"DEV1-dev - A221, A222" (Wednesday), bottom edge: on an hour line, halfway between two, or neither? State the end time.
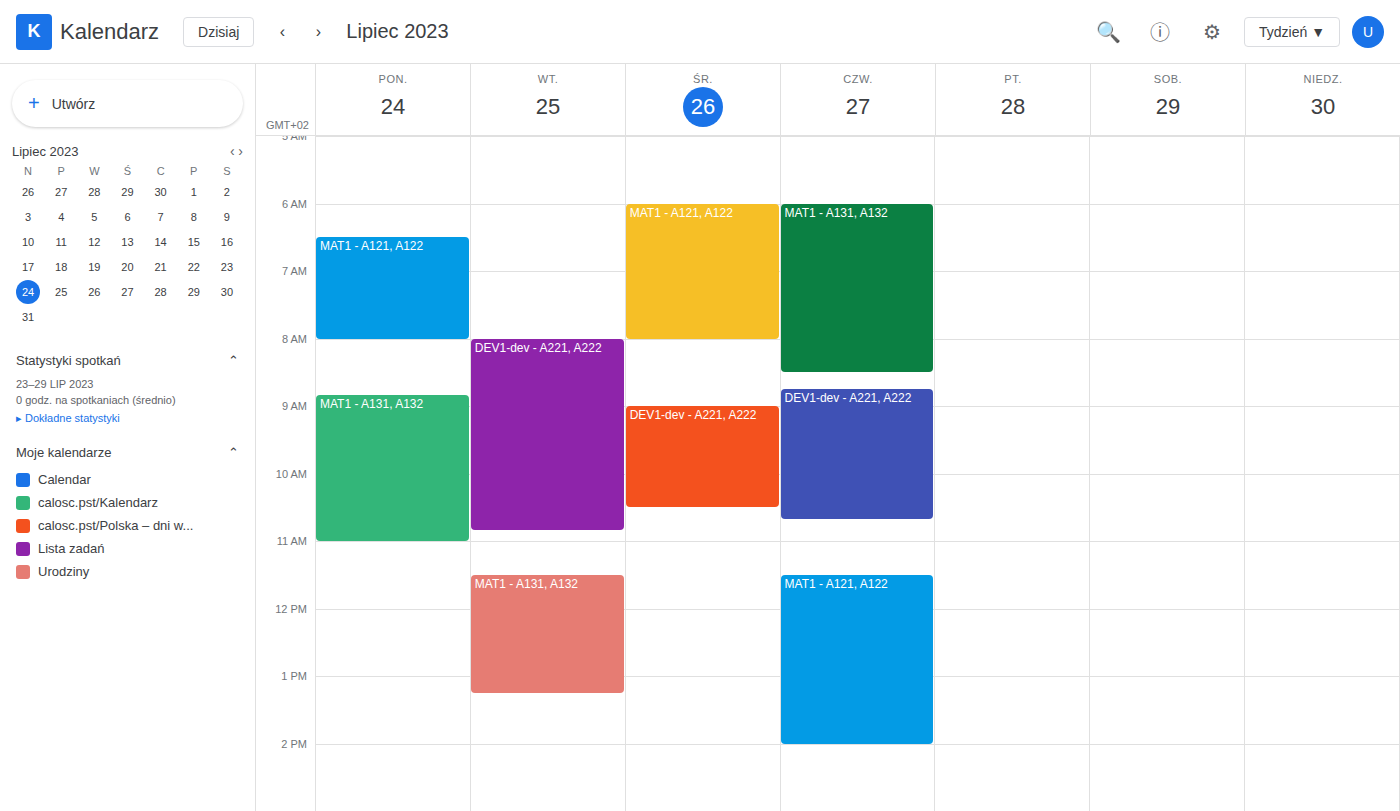
10:30 AM -- halfway between the 10 AM and 11 AM lines.